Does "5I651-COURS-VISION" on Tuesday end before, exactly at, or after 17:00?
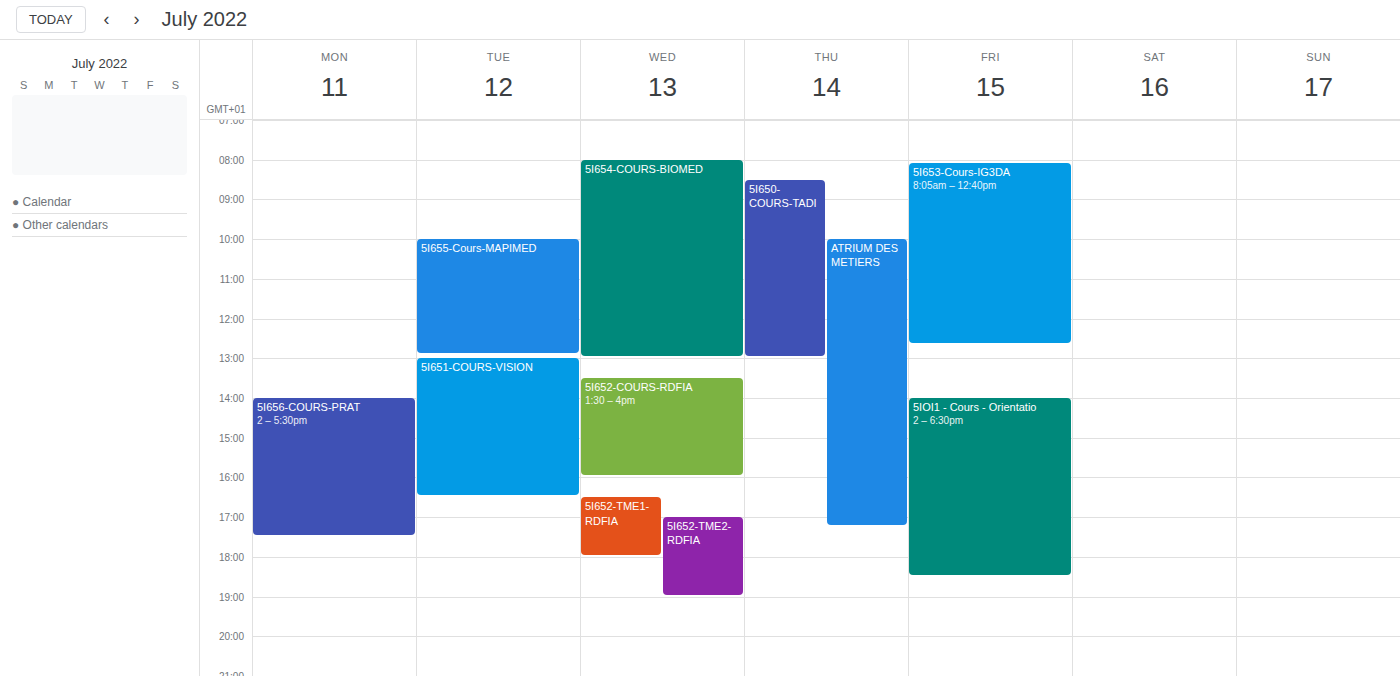
16:30 -- before 17:00, 30 minutes above the 17:00 line.